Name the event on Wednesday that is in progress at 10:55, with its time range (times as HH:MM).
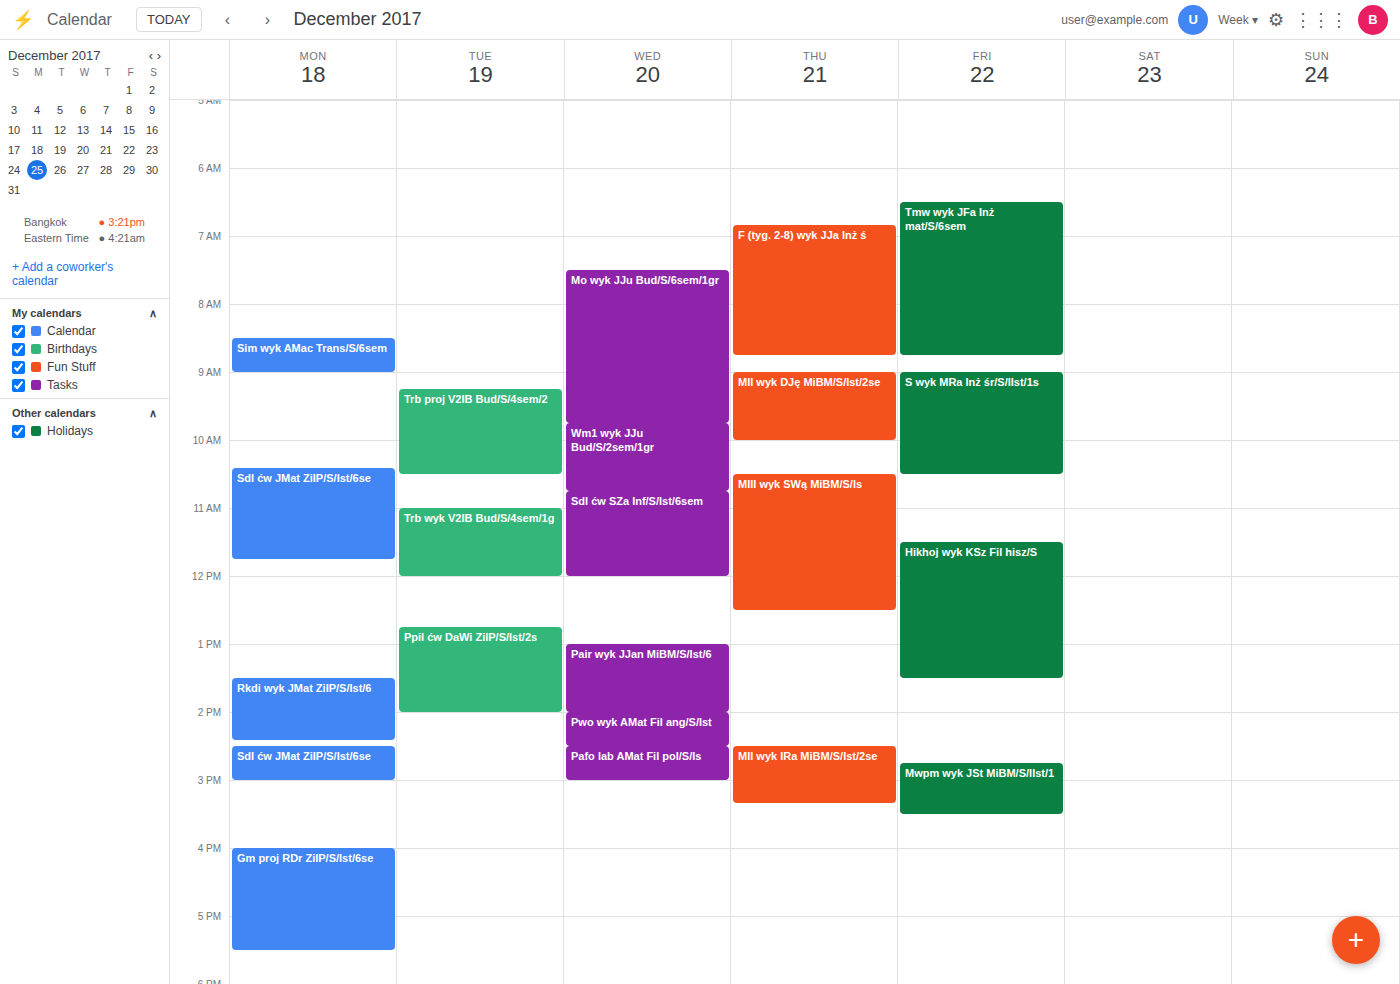
"SdI ćw SZa Inf/S/Ist/6sem", 10:45 to 12:00